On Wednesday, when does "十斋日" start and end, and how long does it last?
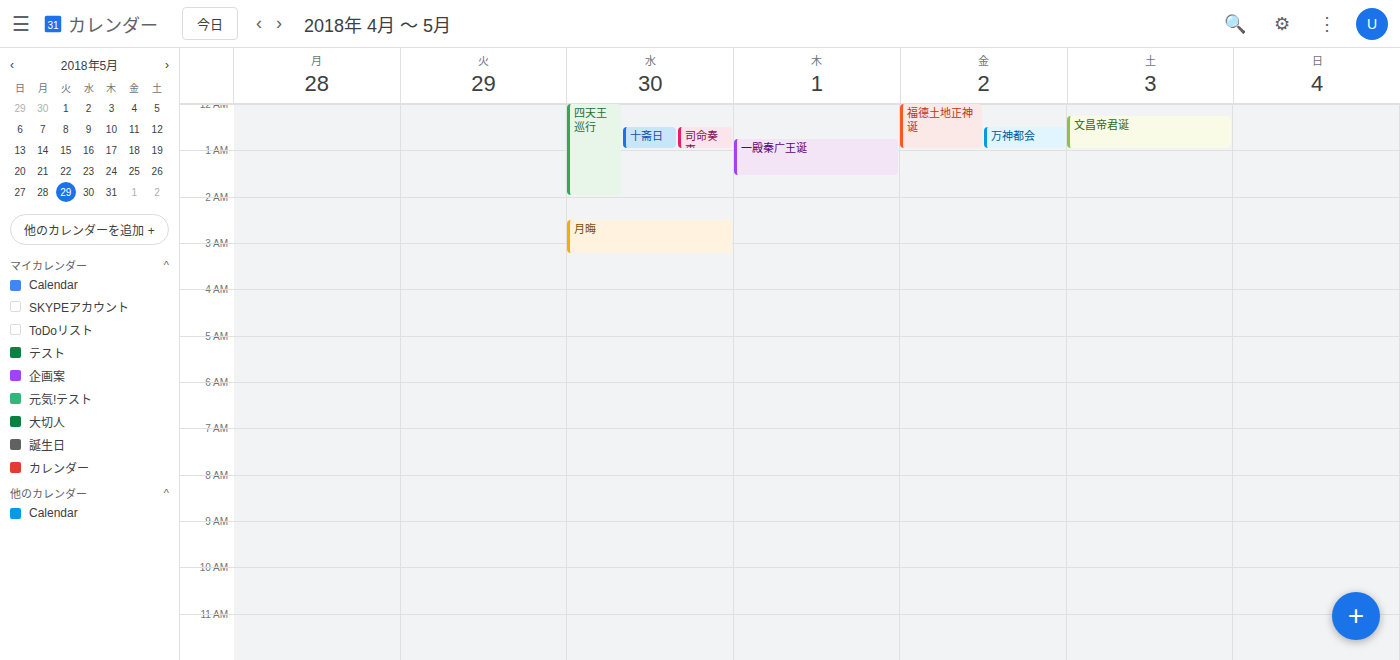
12:30 AM to 1:00 AM, 30 minutes